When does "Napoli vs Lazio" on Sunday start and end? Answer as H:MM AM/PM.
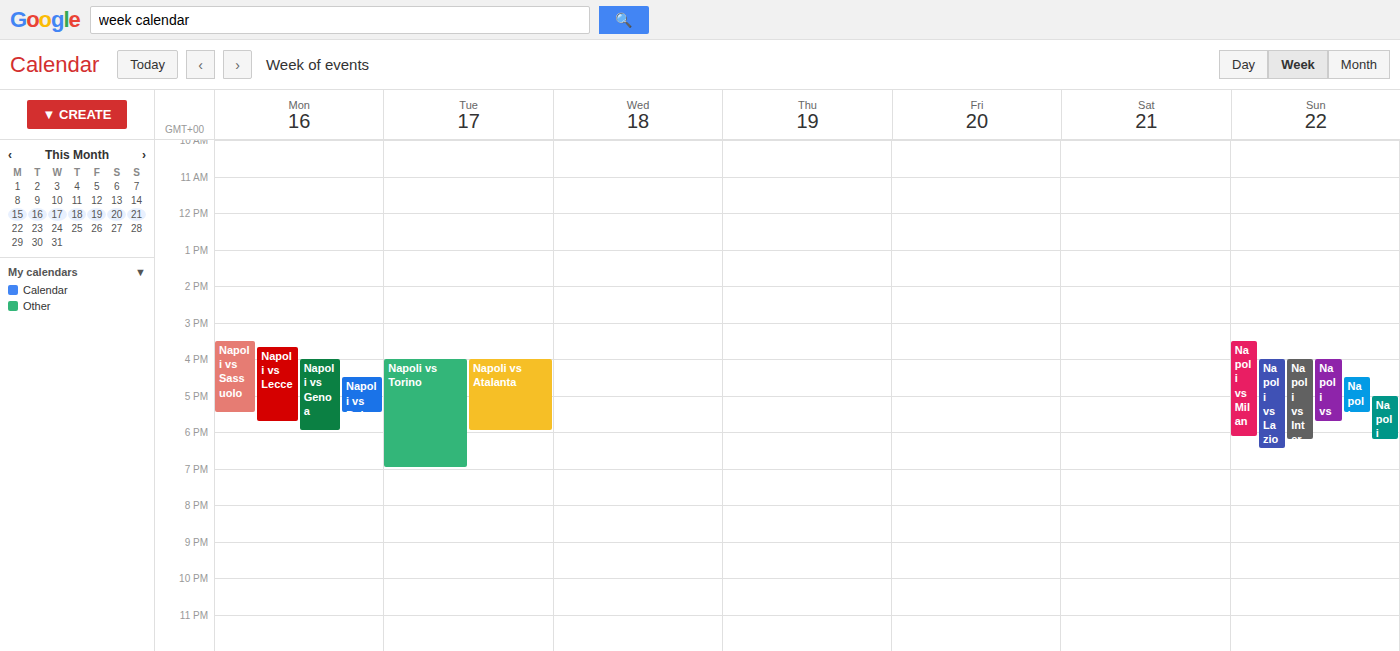
4:00 PM to 6:30 PM